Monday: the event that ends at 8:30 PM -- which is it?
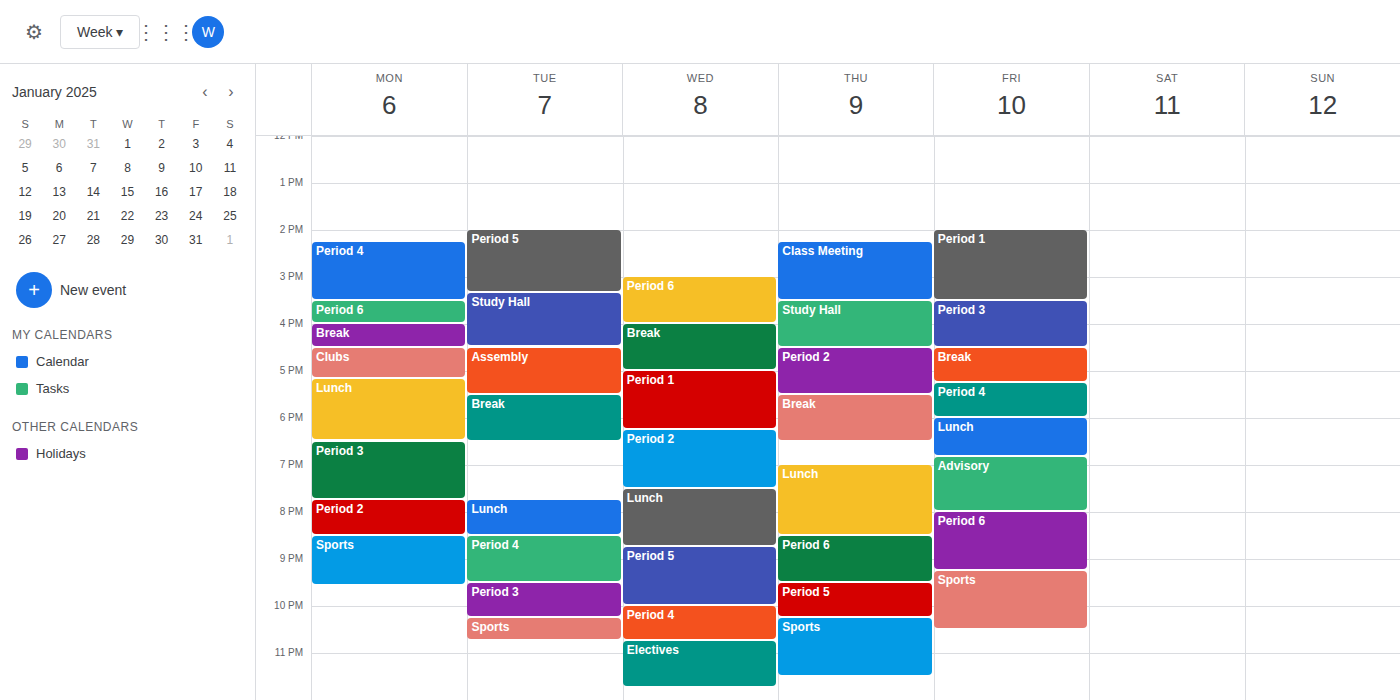
"Period 2"